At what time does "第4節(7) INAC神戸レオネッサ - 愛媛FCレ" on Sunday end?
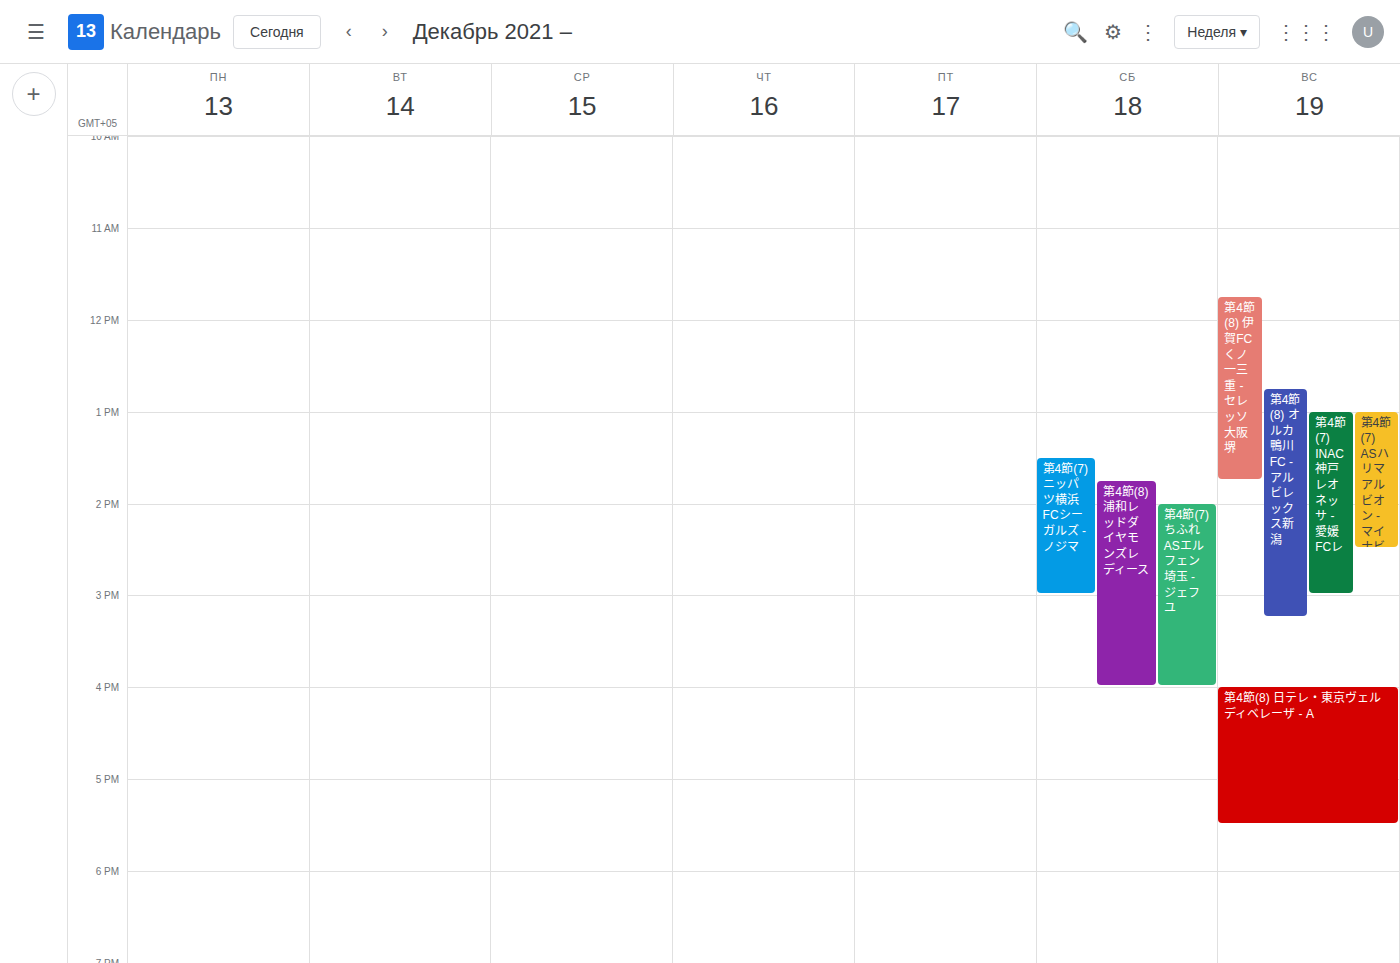
3:00 PM